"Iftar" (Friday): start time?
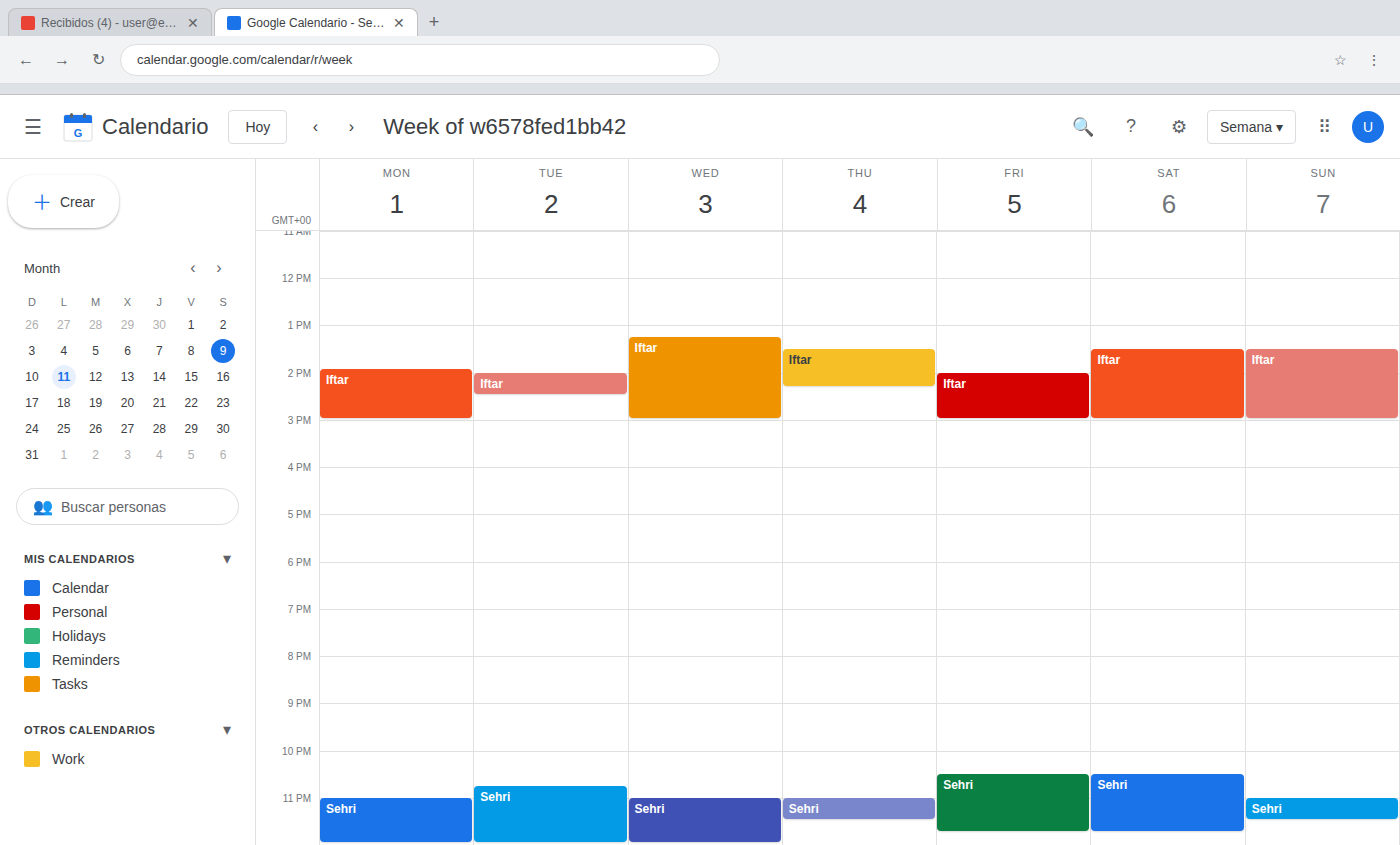
2:00 PM